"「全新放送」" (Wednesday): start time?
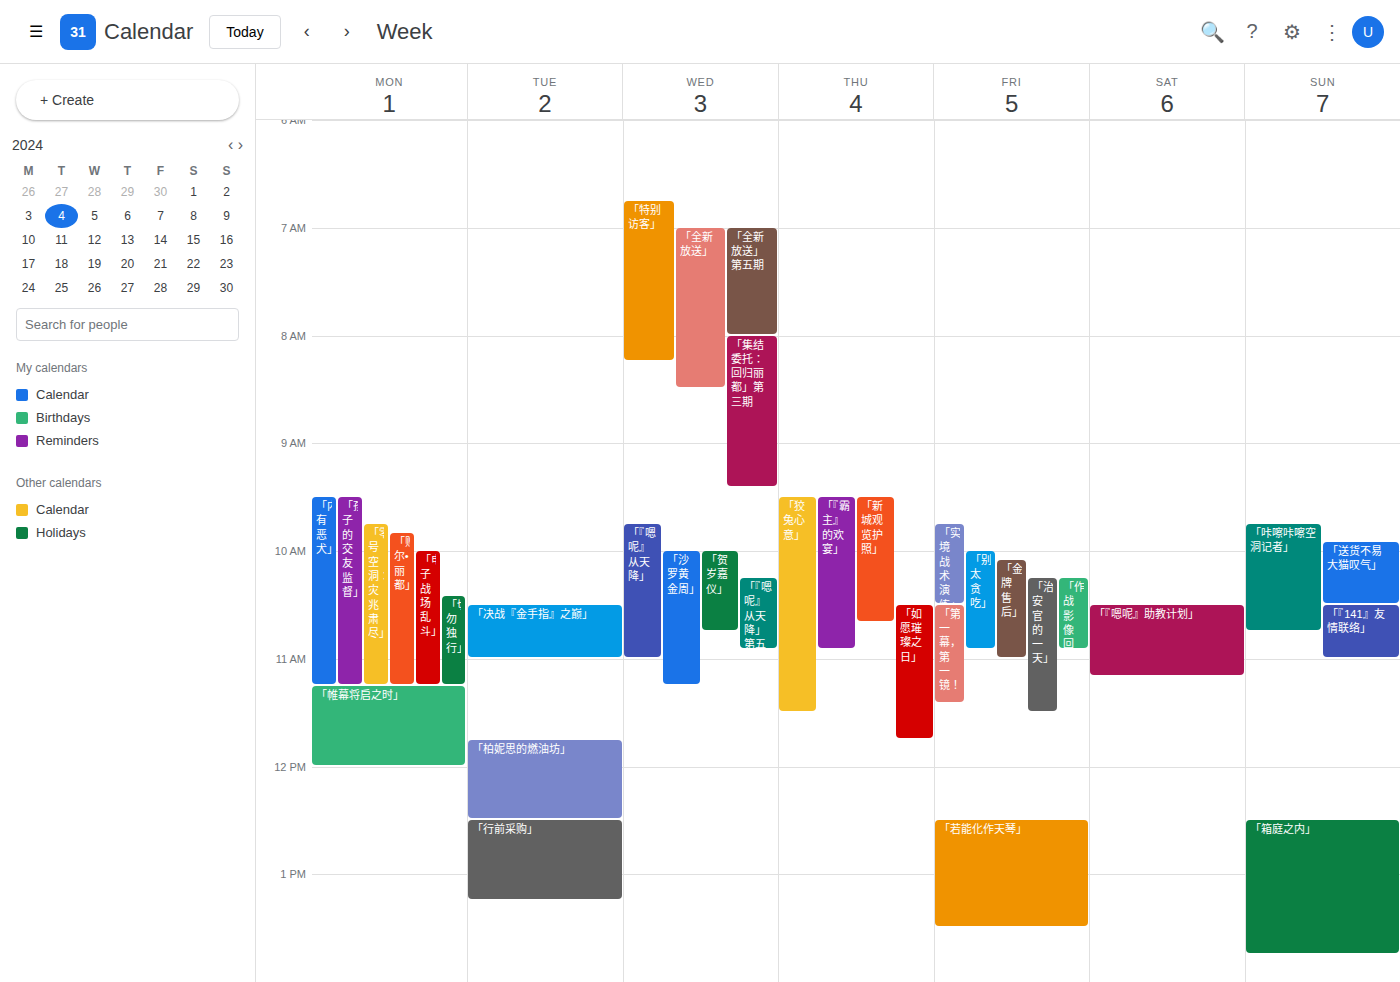
7:00 AM